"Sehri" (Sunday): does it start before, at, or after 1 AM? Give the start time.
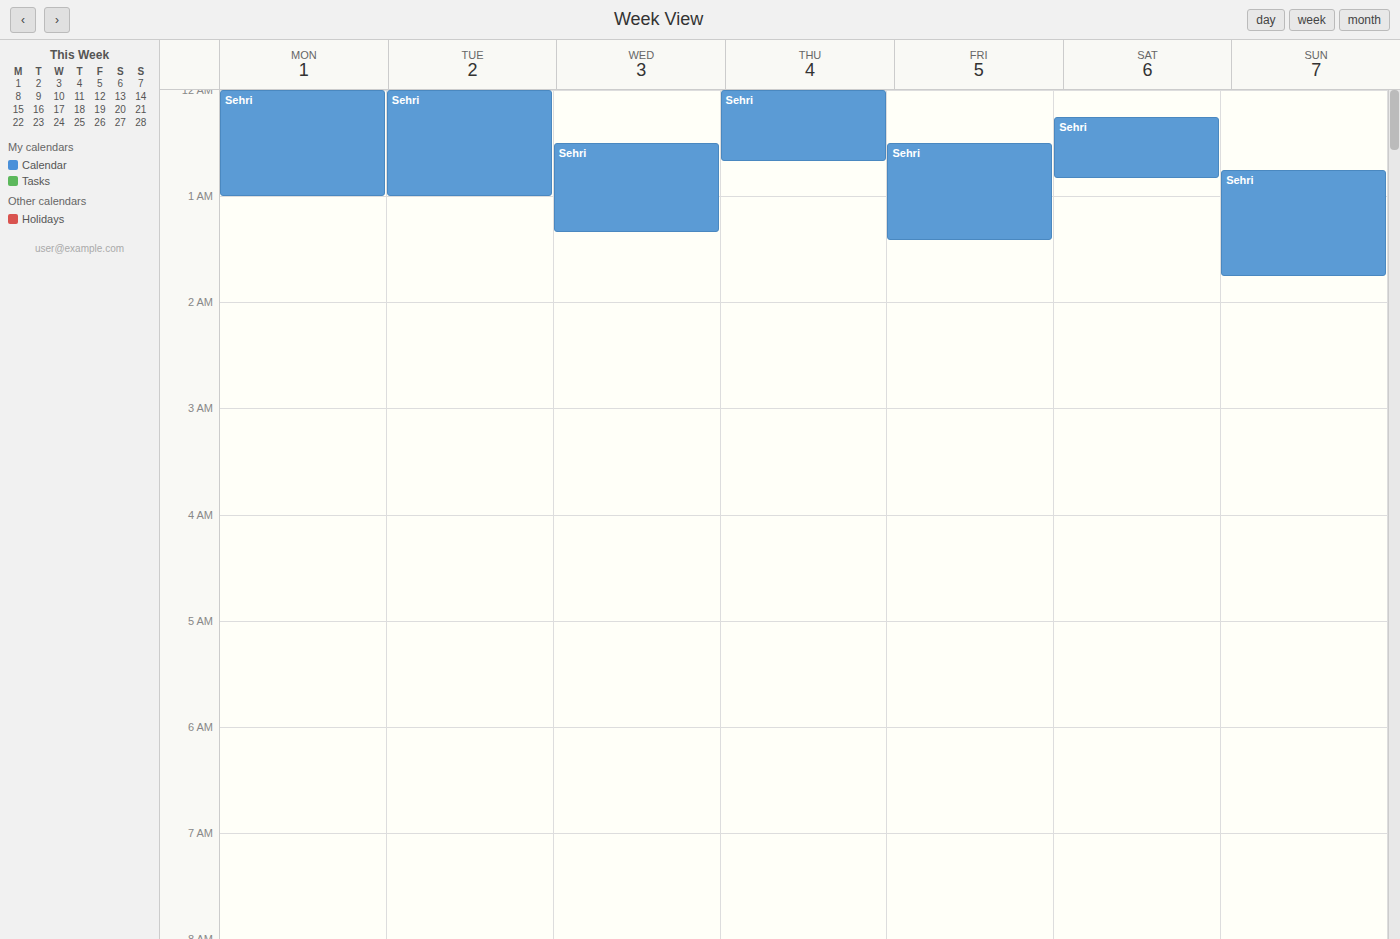
12:45 AM -- before 1 AM, 15 minutes above the 1 AM line.